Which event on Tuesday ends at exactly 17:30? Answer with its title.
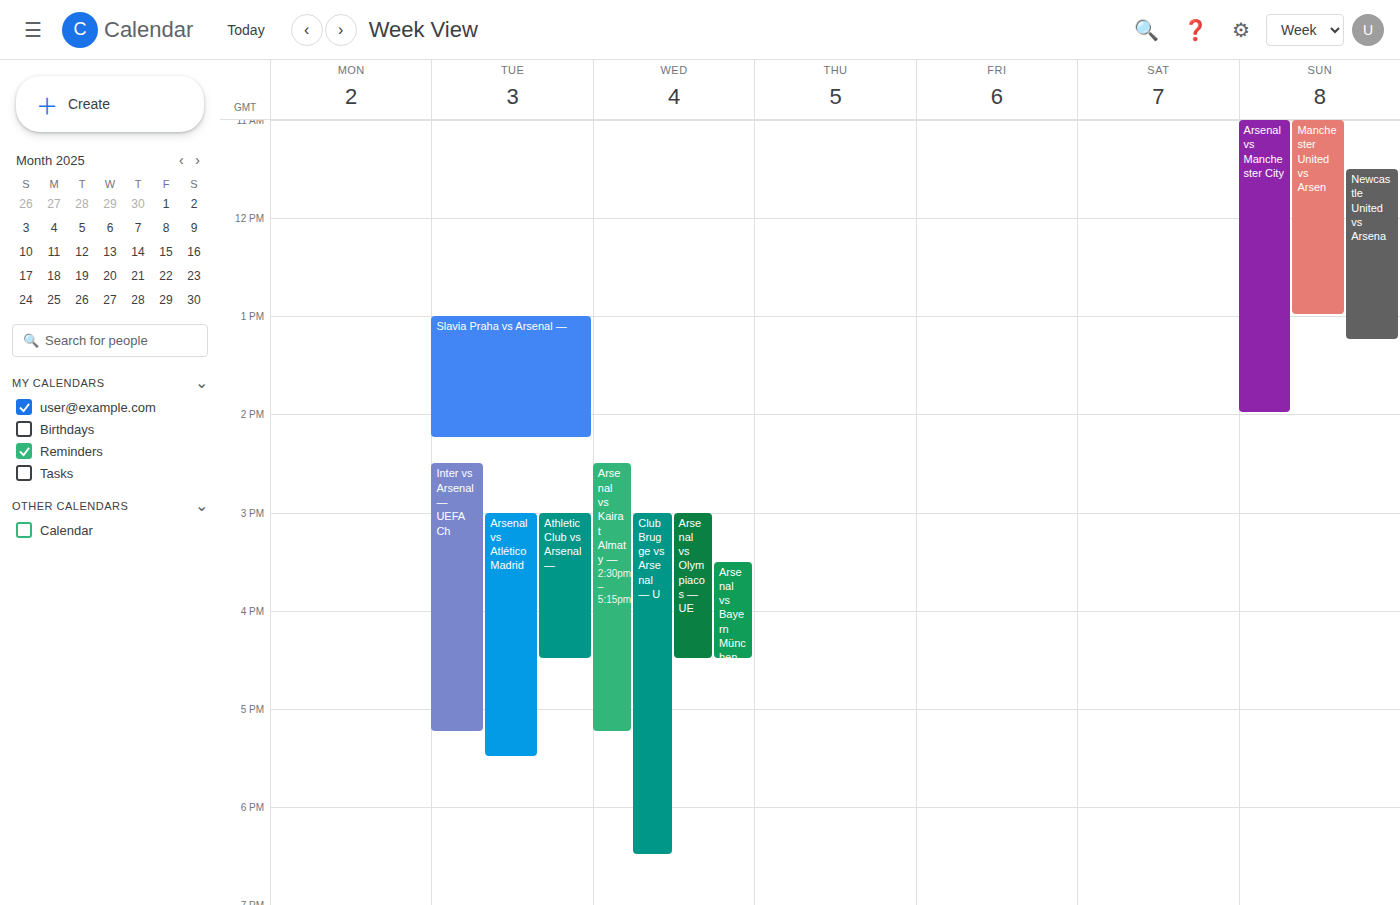
"Arsenal vs Atlético Madrid"